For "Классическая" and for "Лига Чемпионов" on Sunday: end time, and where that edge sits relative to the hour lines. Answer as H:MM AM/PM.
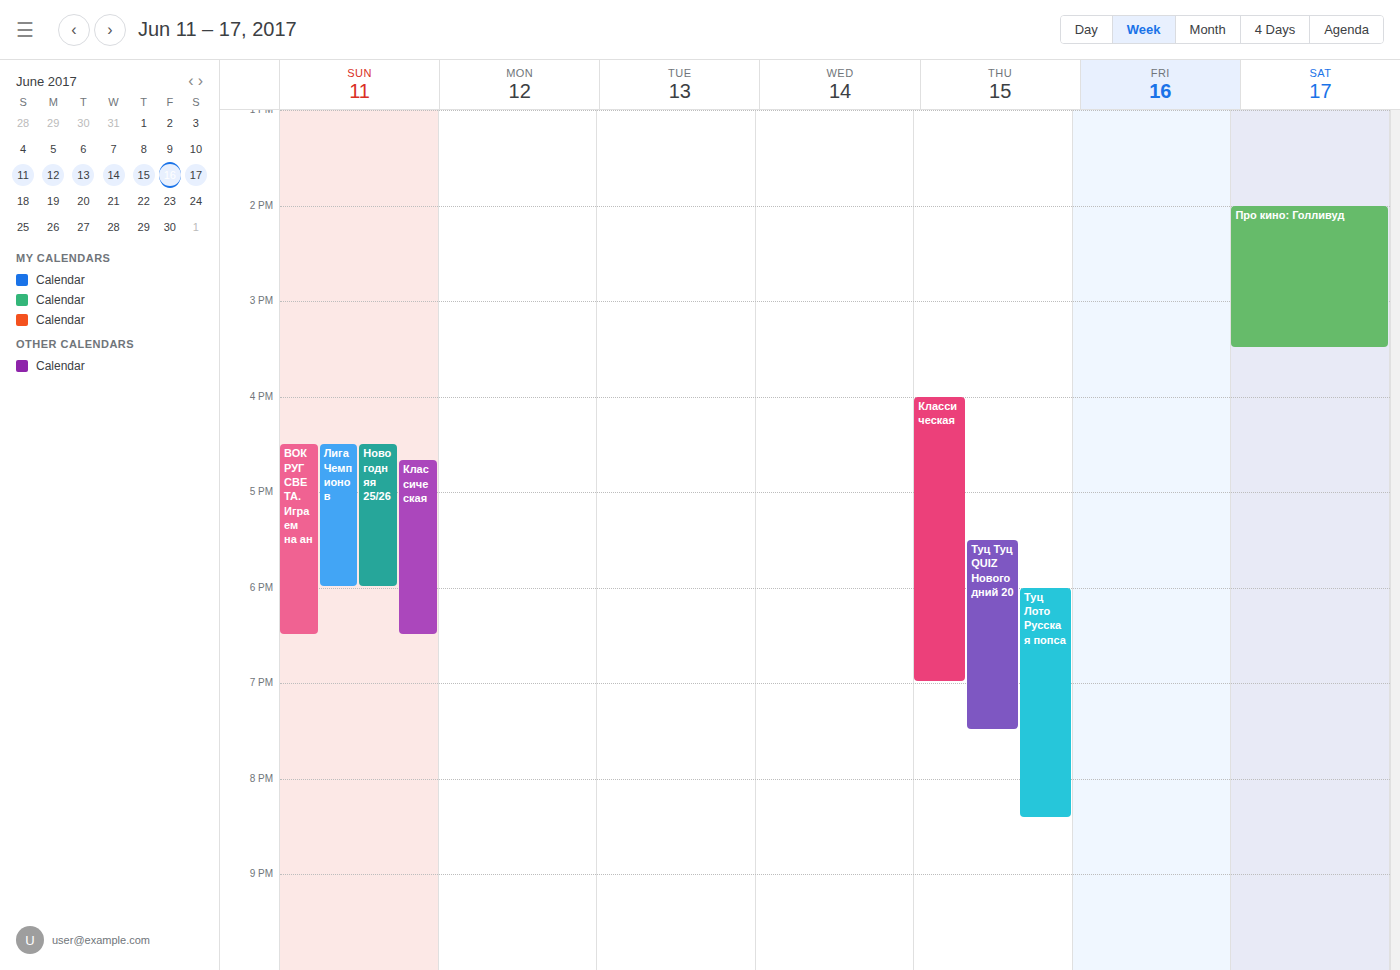
"Классическая": 6:30 PM, halfway between the 6 PM and 7 PM lines. "Лига Чемпионов": 6:00 PM, exactly on the 6 PM line.